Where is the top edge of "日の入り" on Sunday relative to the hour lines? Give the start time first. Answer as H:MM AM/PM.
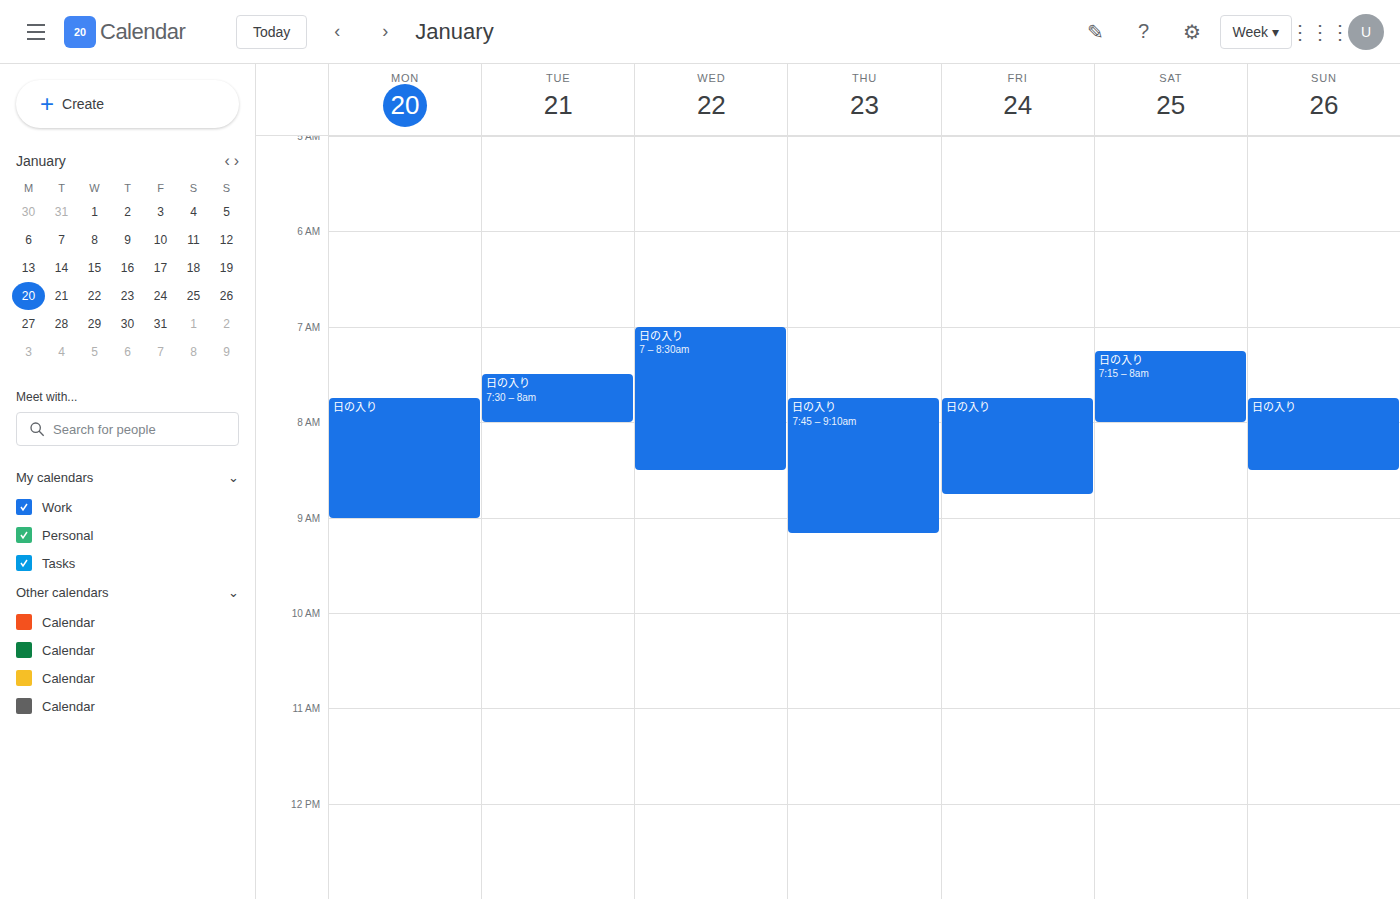
7:45 AM -- neither: three quarters of the way from the 7 AM line to the 8 AM line.